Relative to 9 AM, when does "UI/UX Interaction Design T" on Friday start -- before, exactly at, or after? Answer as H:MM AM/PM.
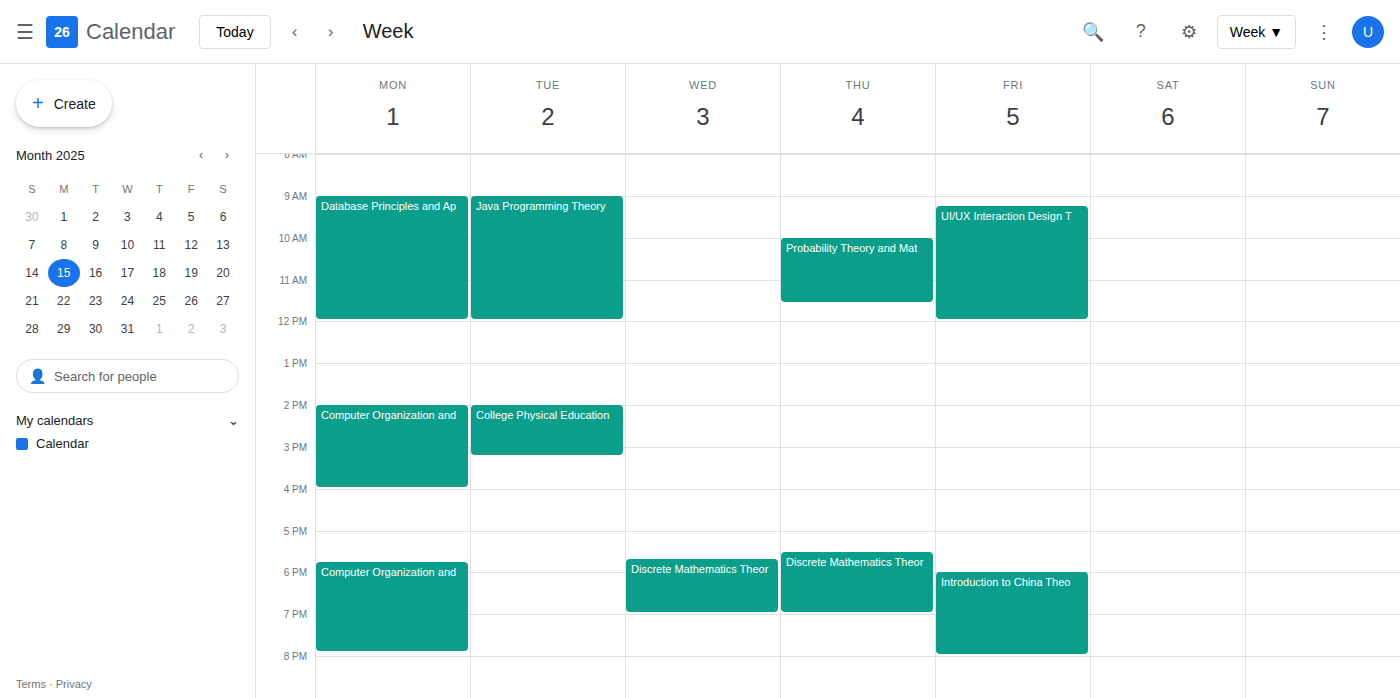
9:15 AM -- after 9 AM, 15 minutes below the 9 AM line.